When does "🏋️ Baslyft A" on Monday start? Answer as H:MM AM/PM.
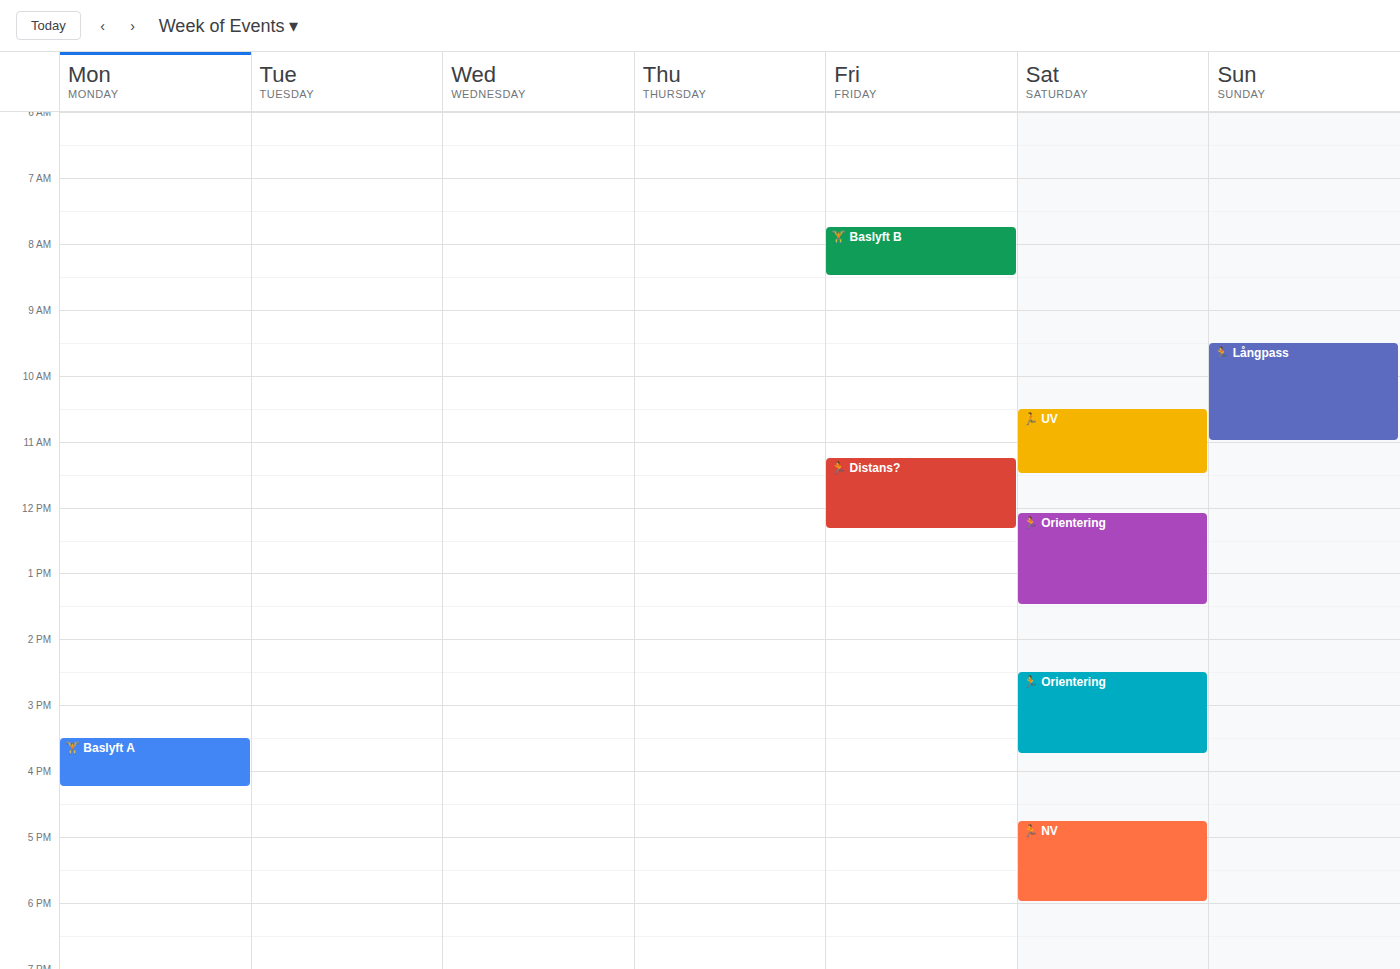
3:30 PM